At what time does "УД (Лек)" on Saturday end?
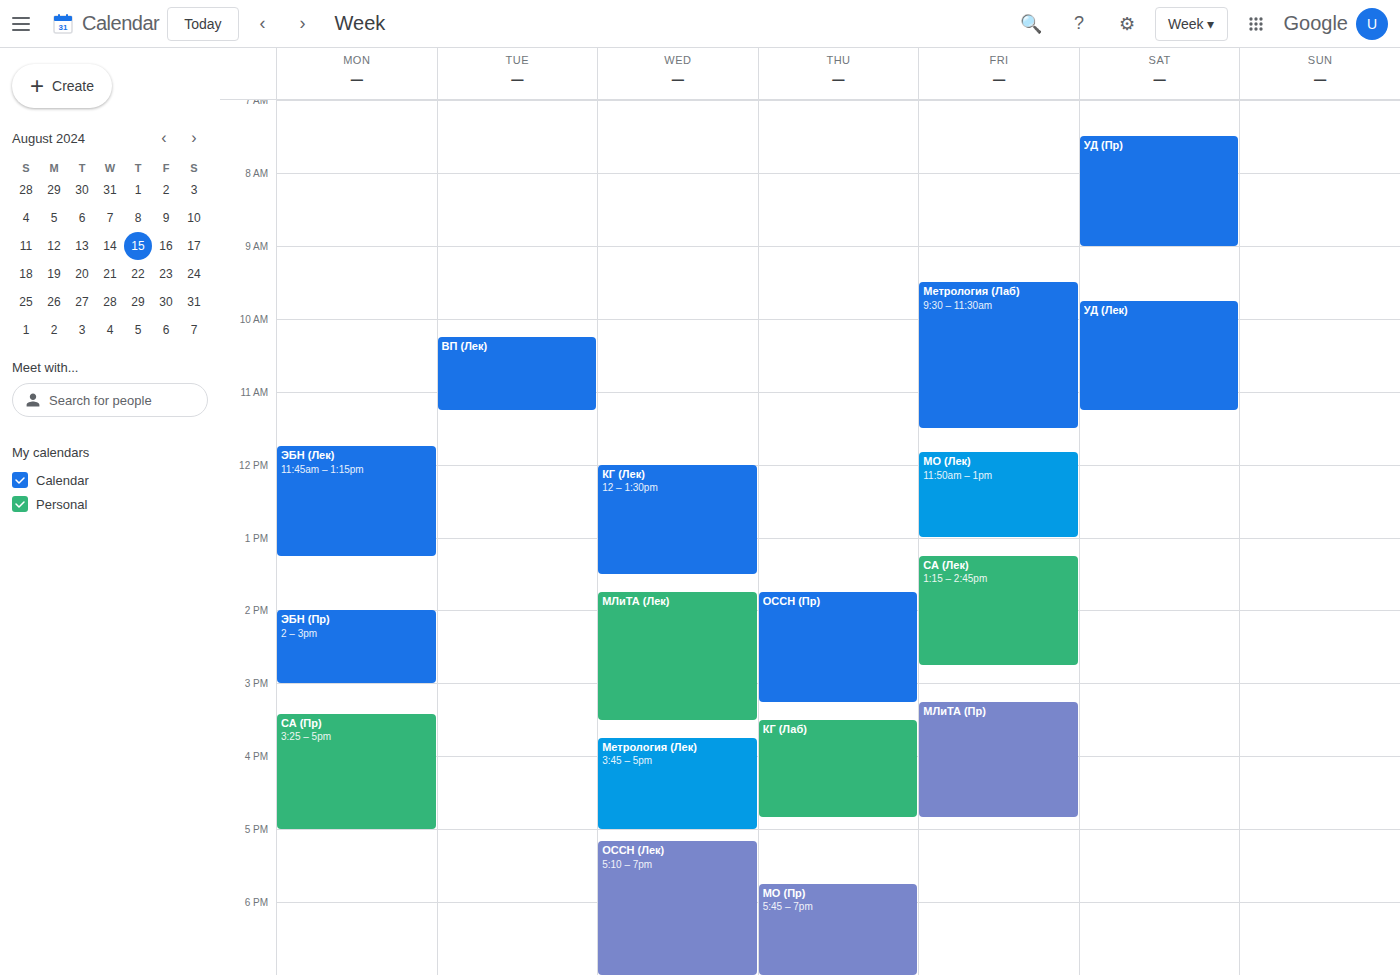
11:15